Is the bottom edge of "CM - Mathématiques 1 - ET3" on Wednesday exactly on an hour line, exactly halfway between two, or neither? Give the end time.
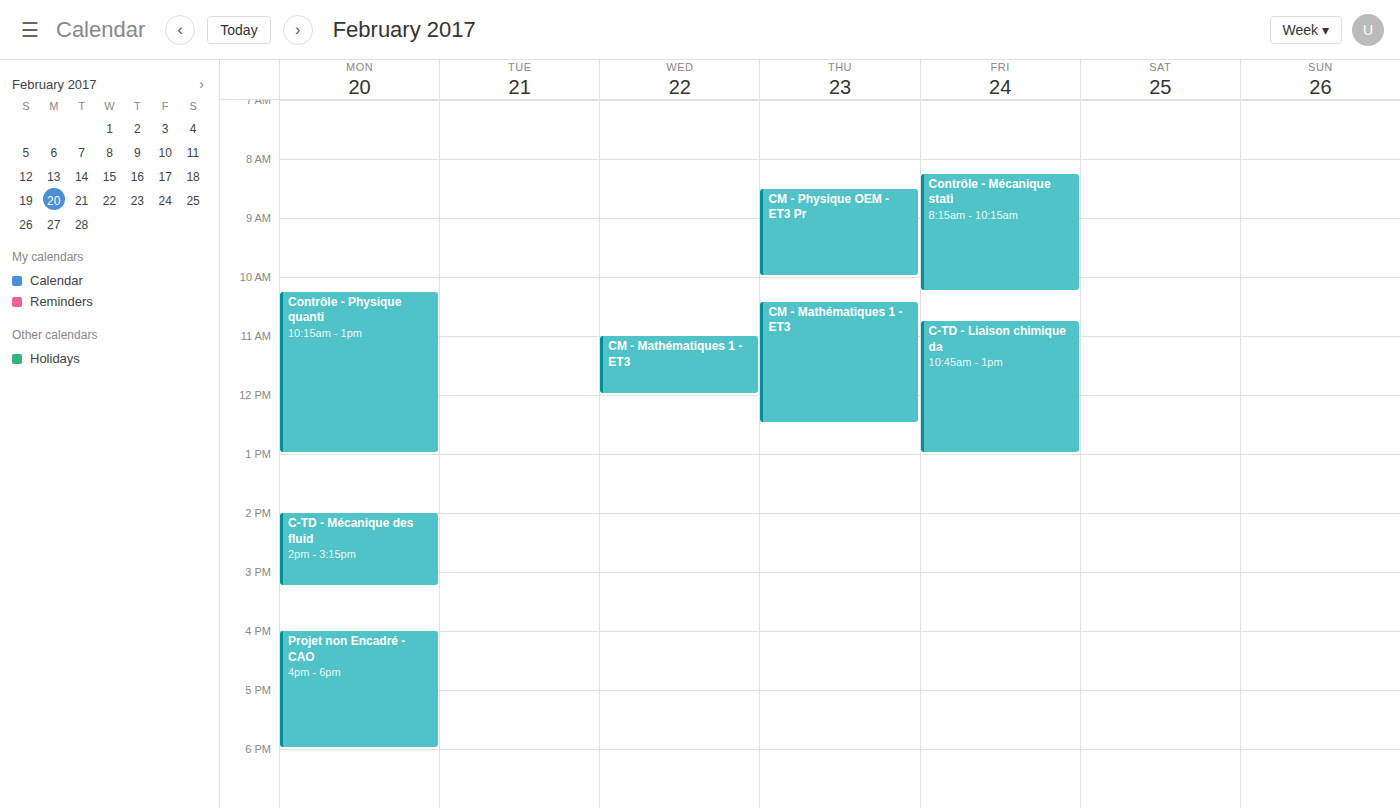
12:00 -- exactly on the 12:00 line.